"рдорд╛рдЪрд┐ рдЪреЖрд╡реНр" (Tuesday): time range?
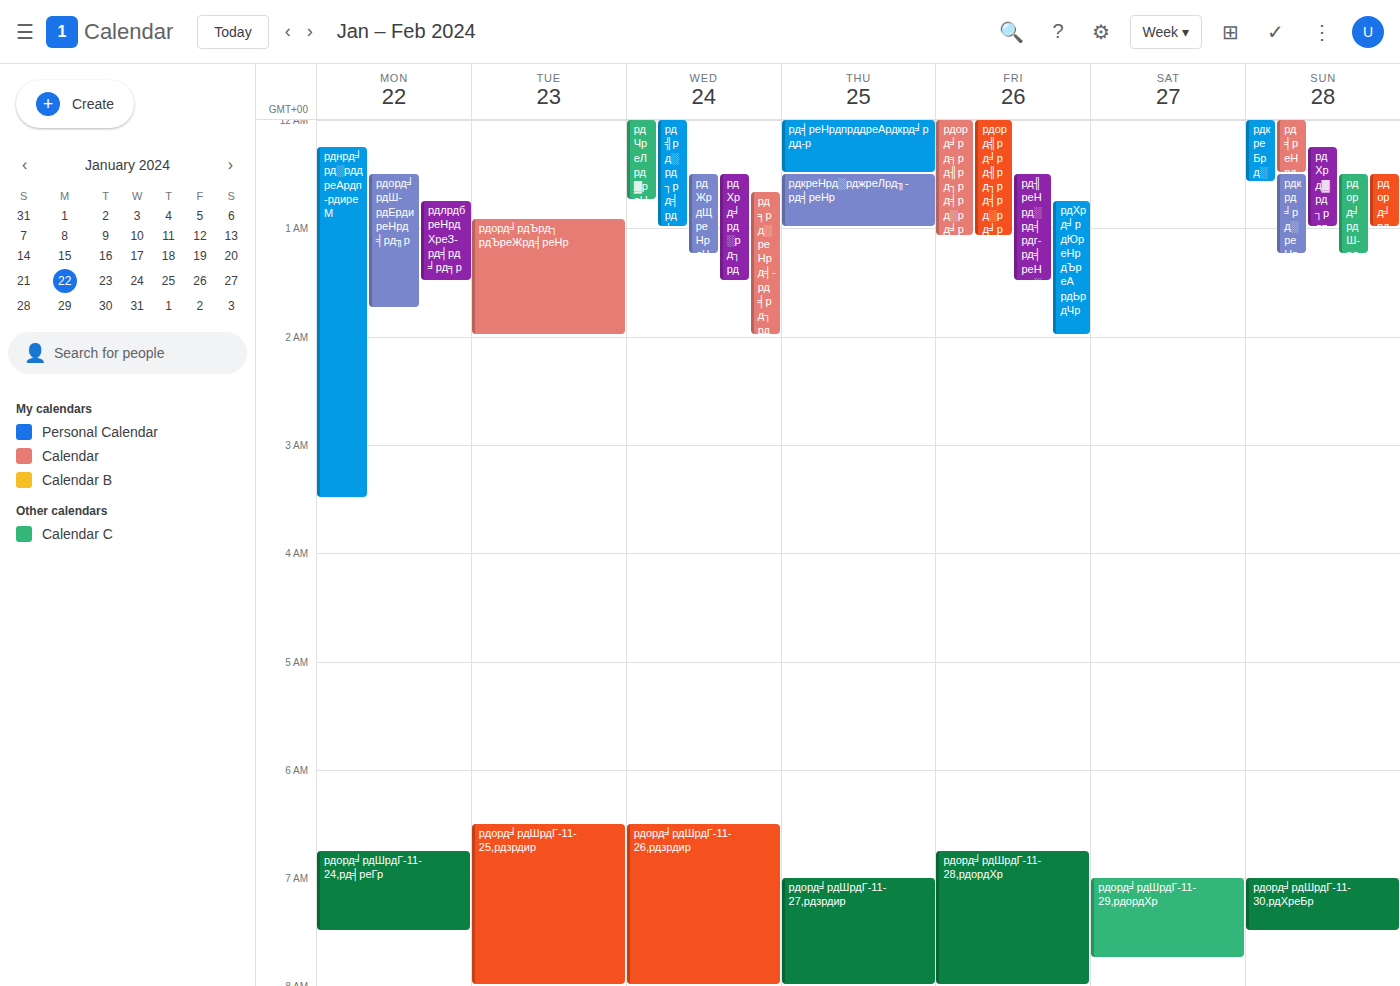
12:55 AM to 2:00 AM